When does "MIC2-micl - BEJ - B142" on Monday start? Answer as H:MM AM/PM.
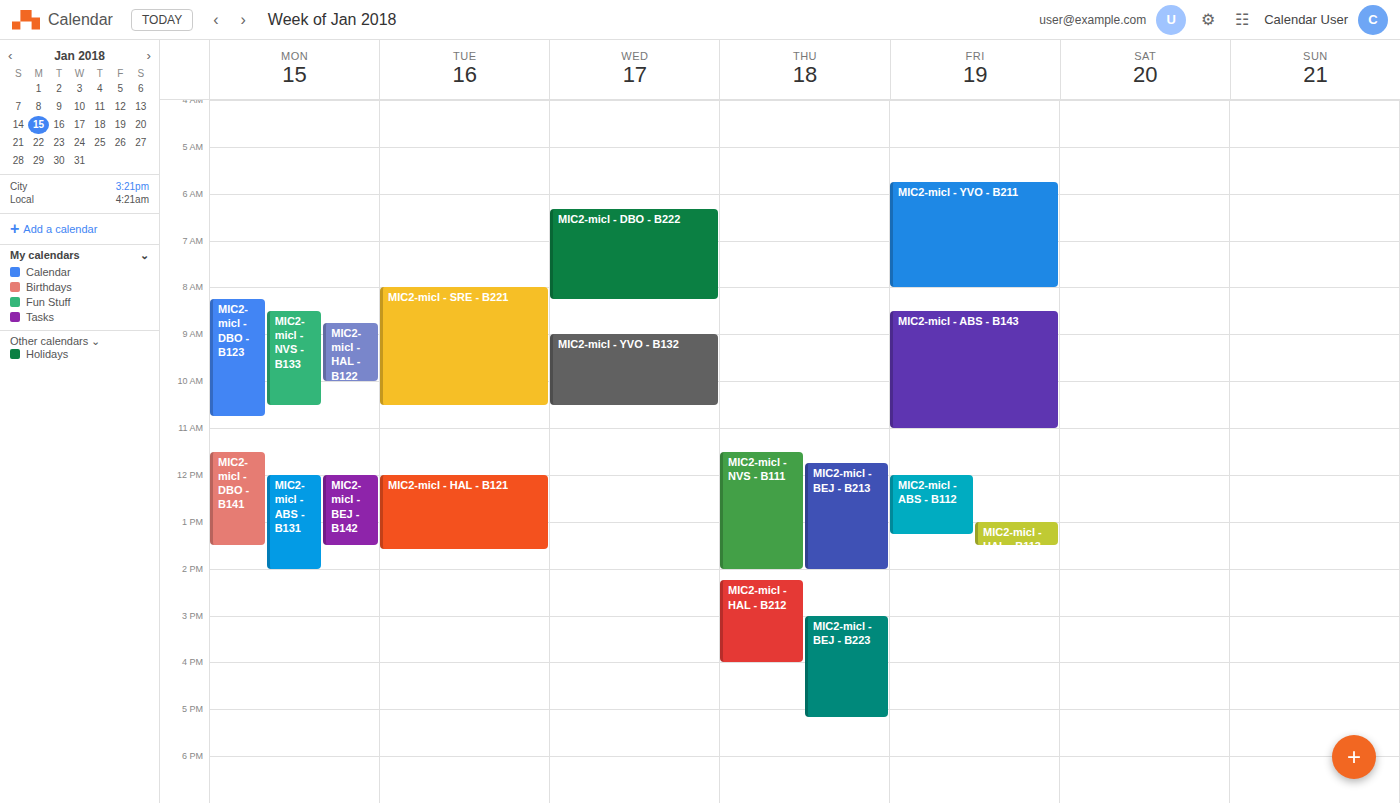
12:00 PM